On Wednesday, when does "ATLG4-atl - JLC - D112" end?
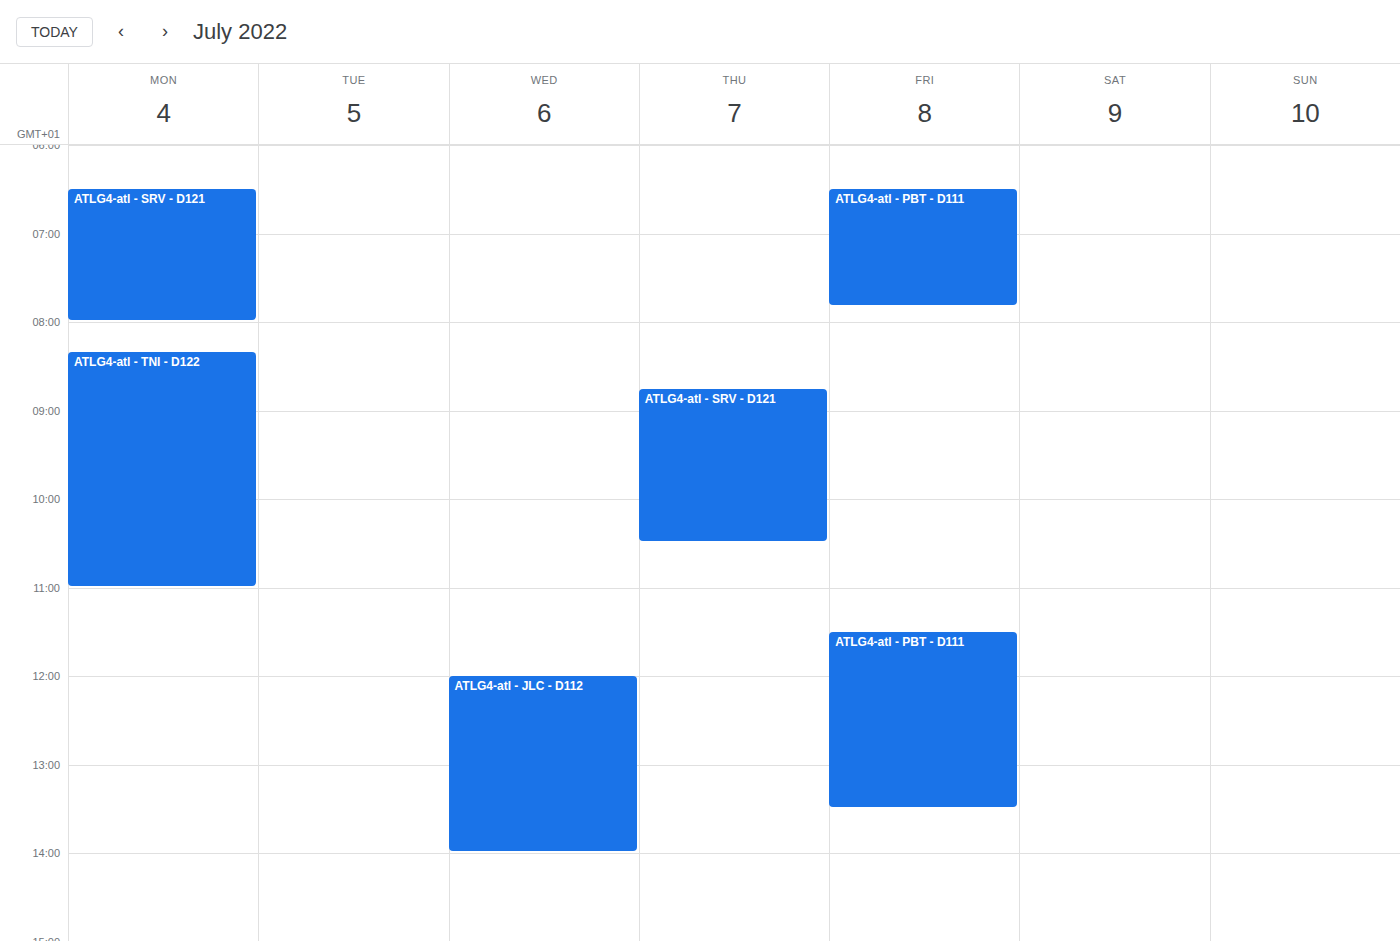
2:00 PM